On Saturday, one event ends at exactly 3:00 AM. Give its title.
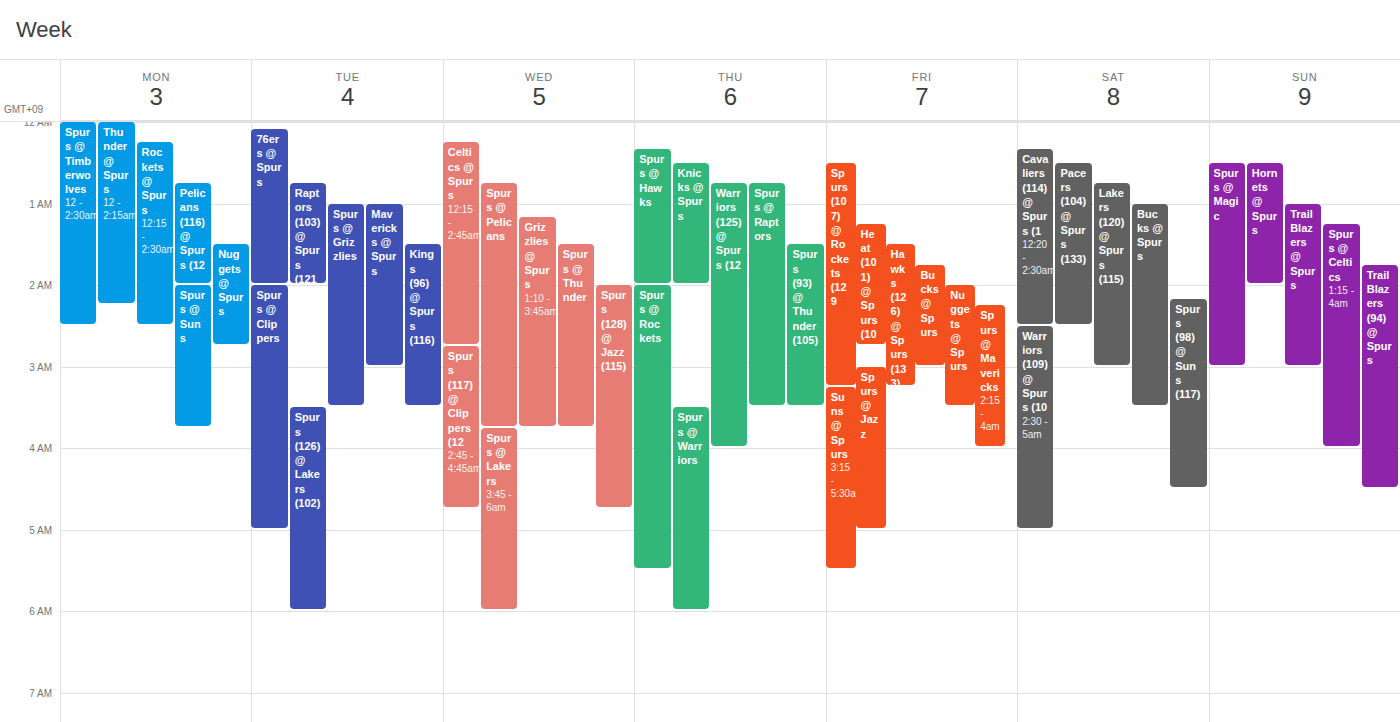
"Lakers (120) @ Spurs (115)"